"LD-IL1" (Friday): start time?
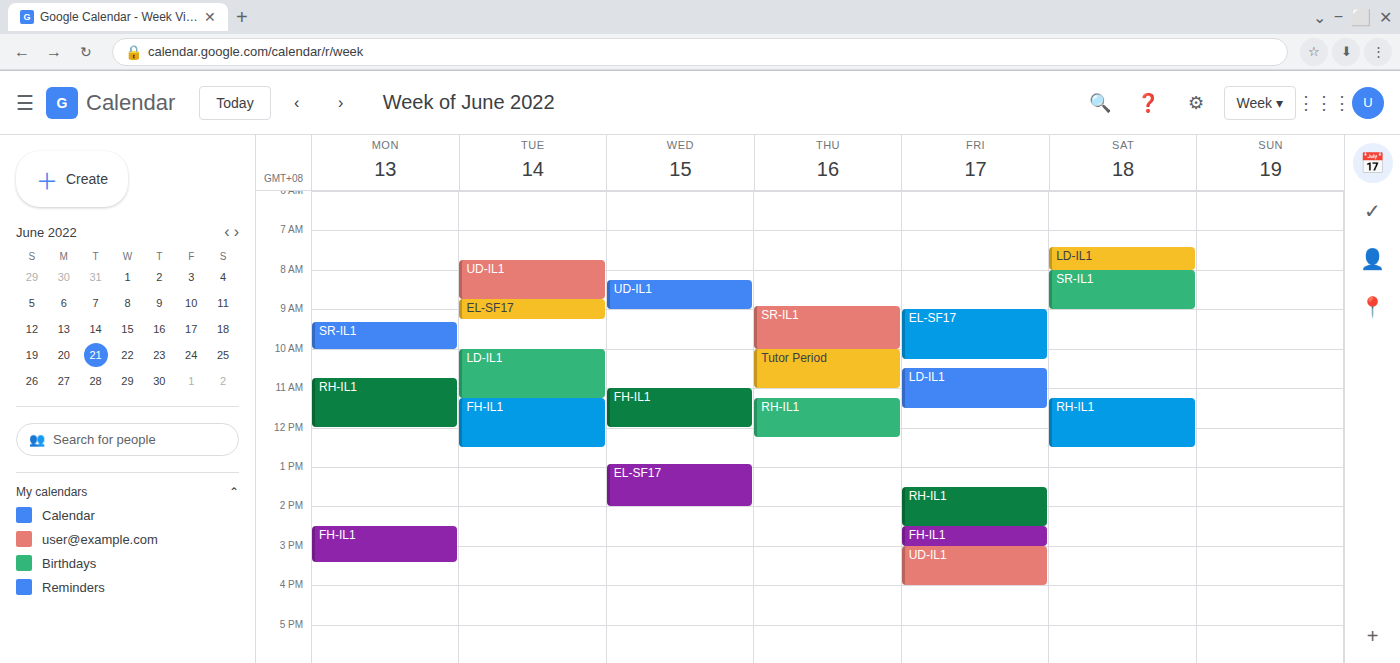
10:30 AM